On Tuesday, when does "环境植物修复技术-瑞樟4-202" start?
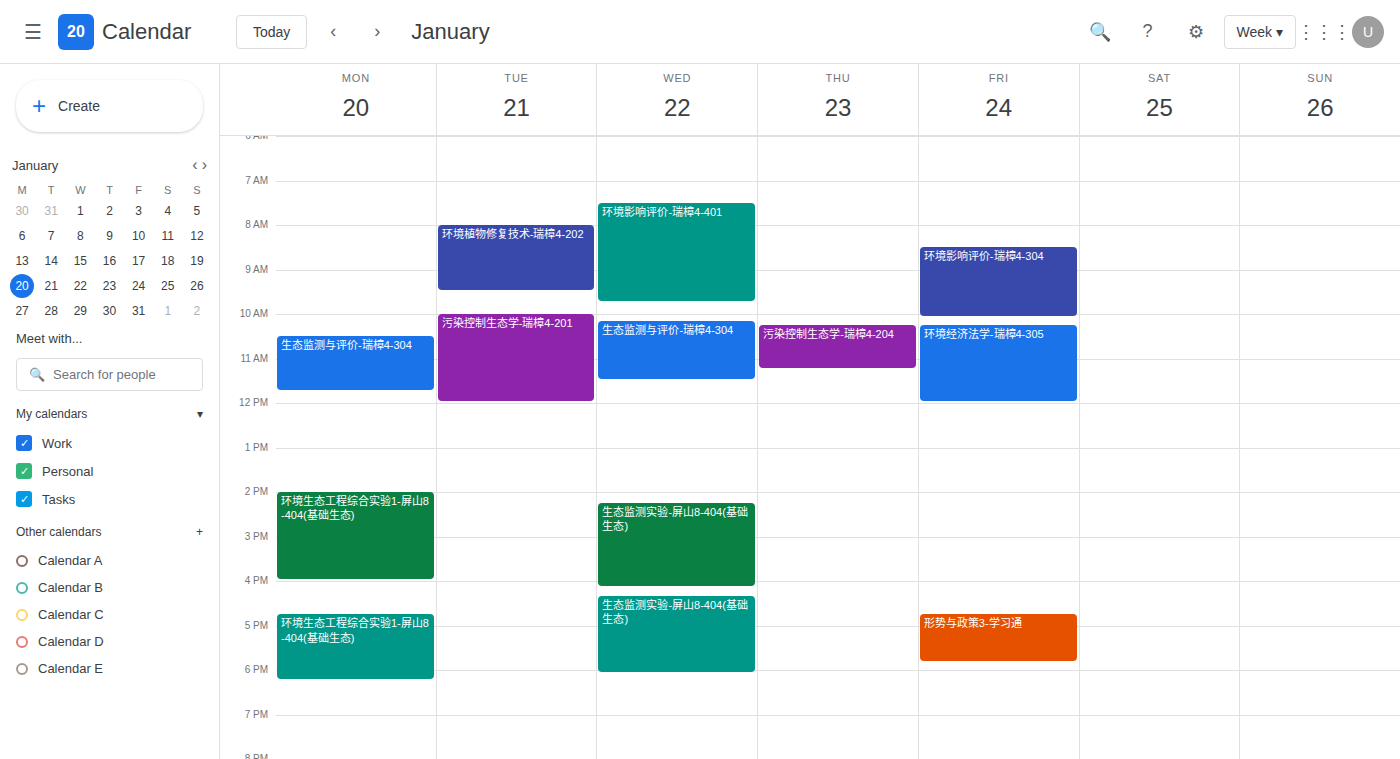
8:00 AM